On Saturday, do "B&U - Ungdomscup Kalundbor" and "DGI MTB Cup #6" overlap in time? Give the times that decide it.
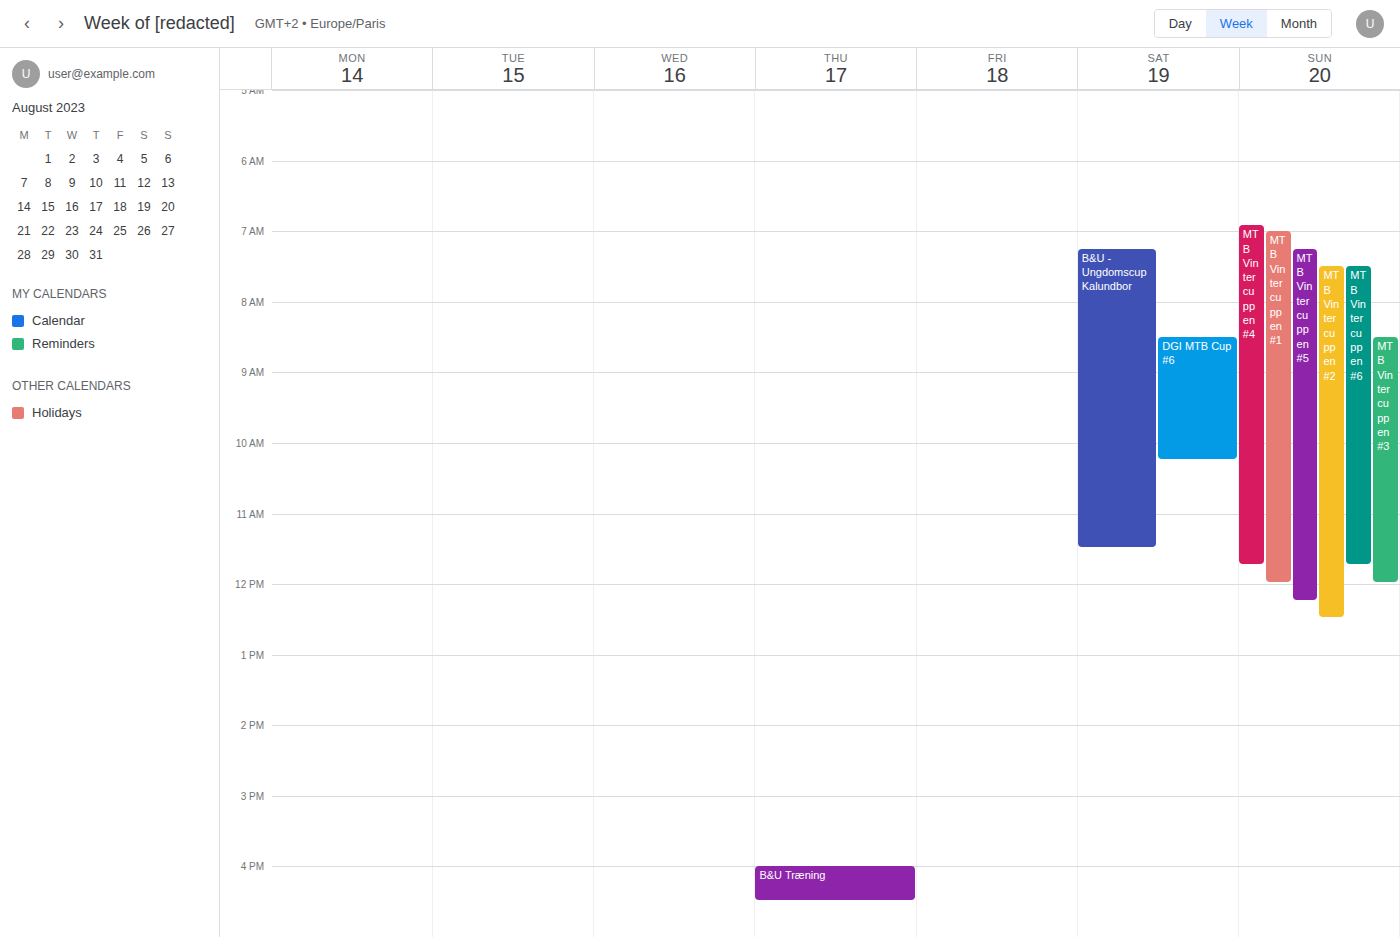
"DGI MTB Cup #6" runs 8:30 AM to 10:15 AM, inside "B&U - Ungdomscup Kalundbor" -- they overlap.